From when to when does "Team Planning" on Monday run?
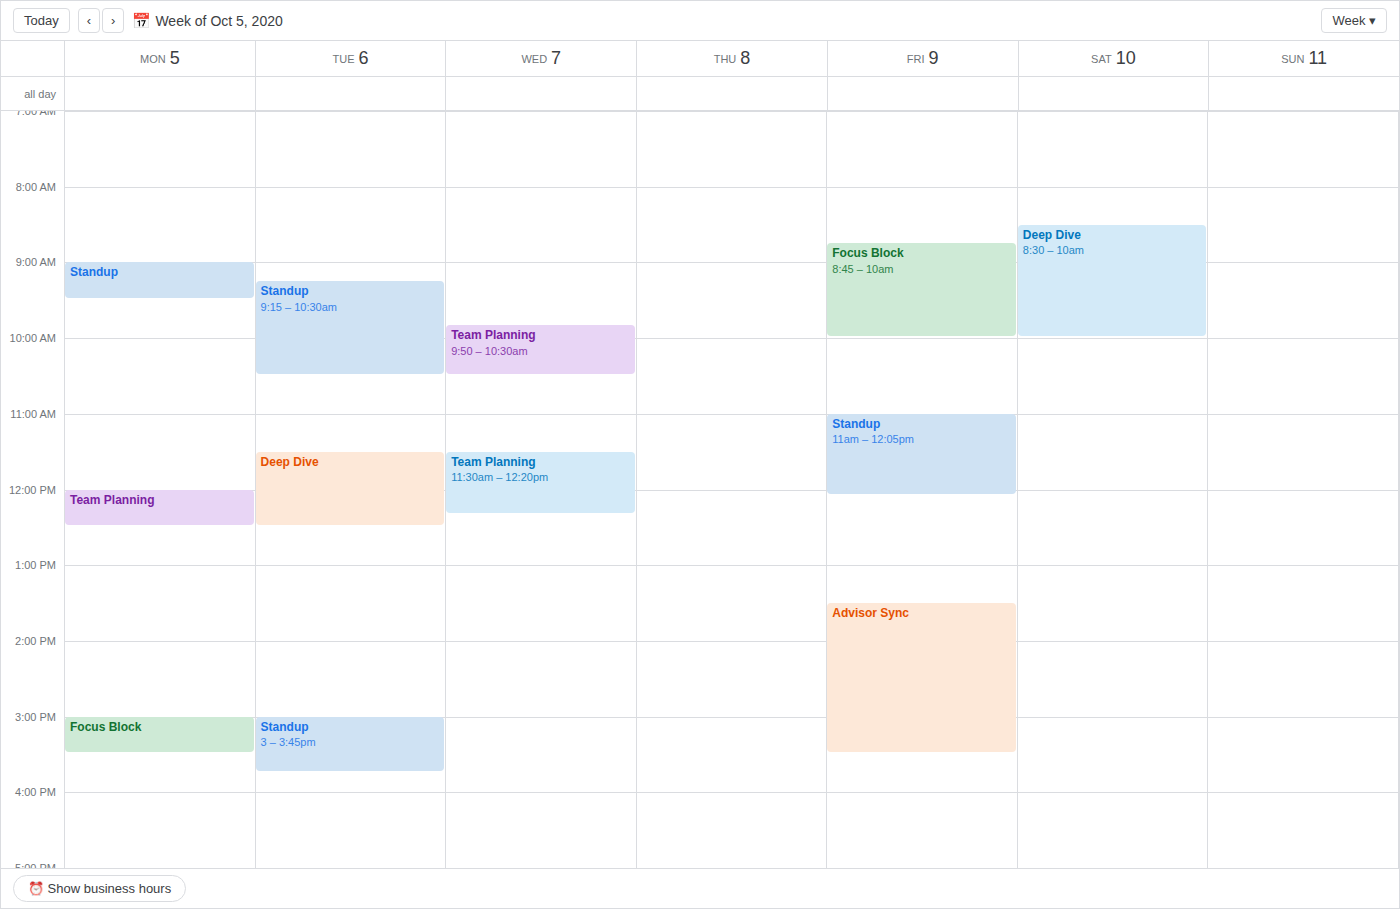
12:00 PM to 12:30 PM